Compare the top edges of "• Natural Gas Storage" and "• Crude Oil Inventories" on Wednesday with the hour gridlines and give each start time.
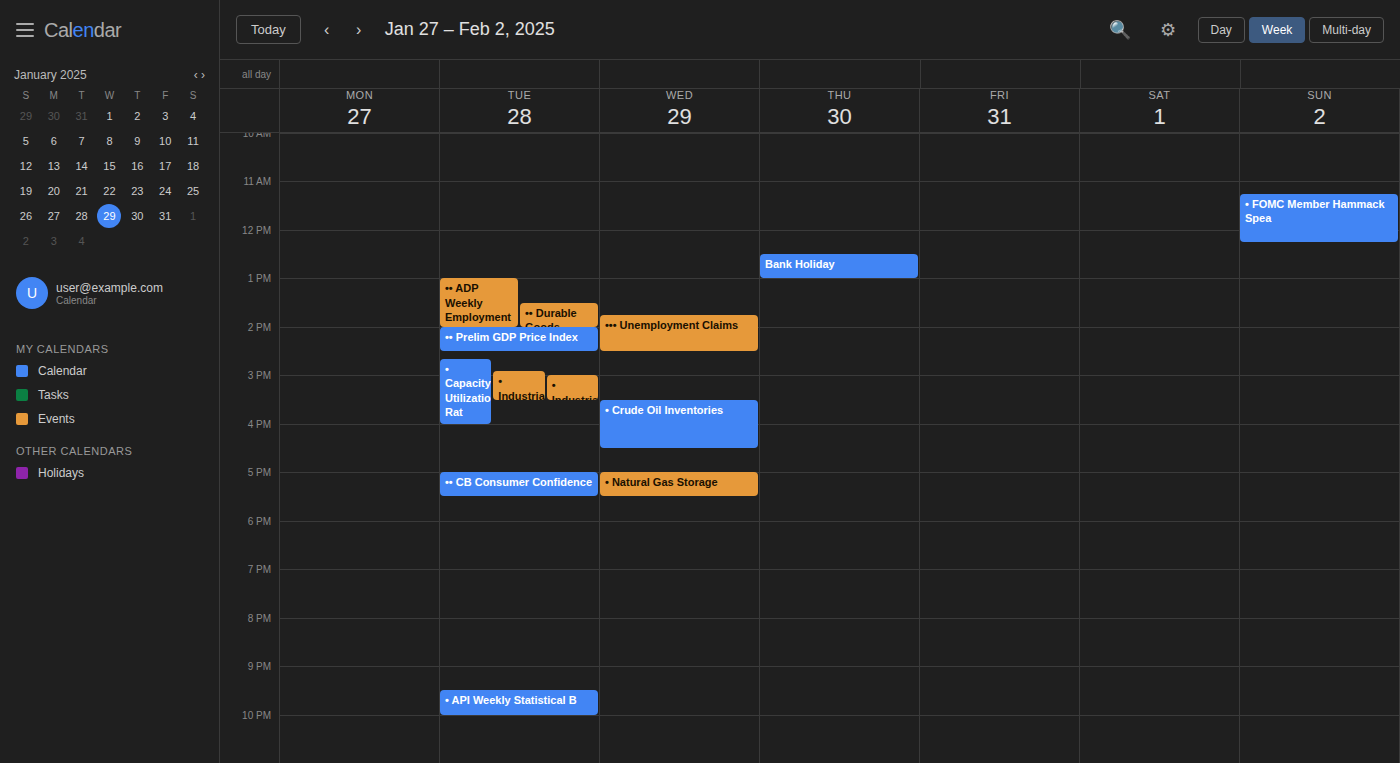
"• Natural Gas Storage": 5:00 PM, exactly on the 5 PM line. "• Crude Oil Inventories": 3:30 PM, halfway between the 3 PM and 4 PM lines.